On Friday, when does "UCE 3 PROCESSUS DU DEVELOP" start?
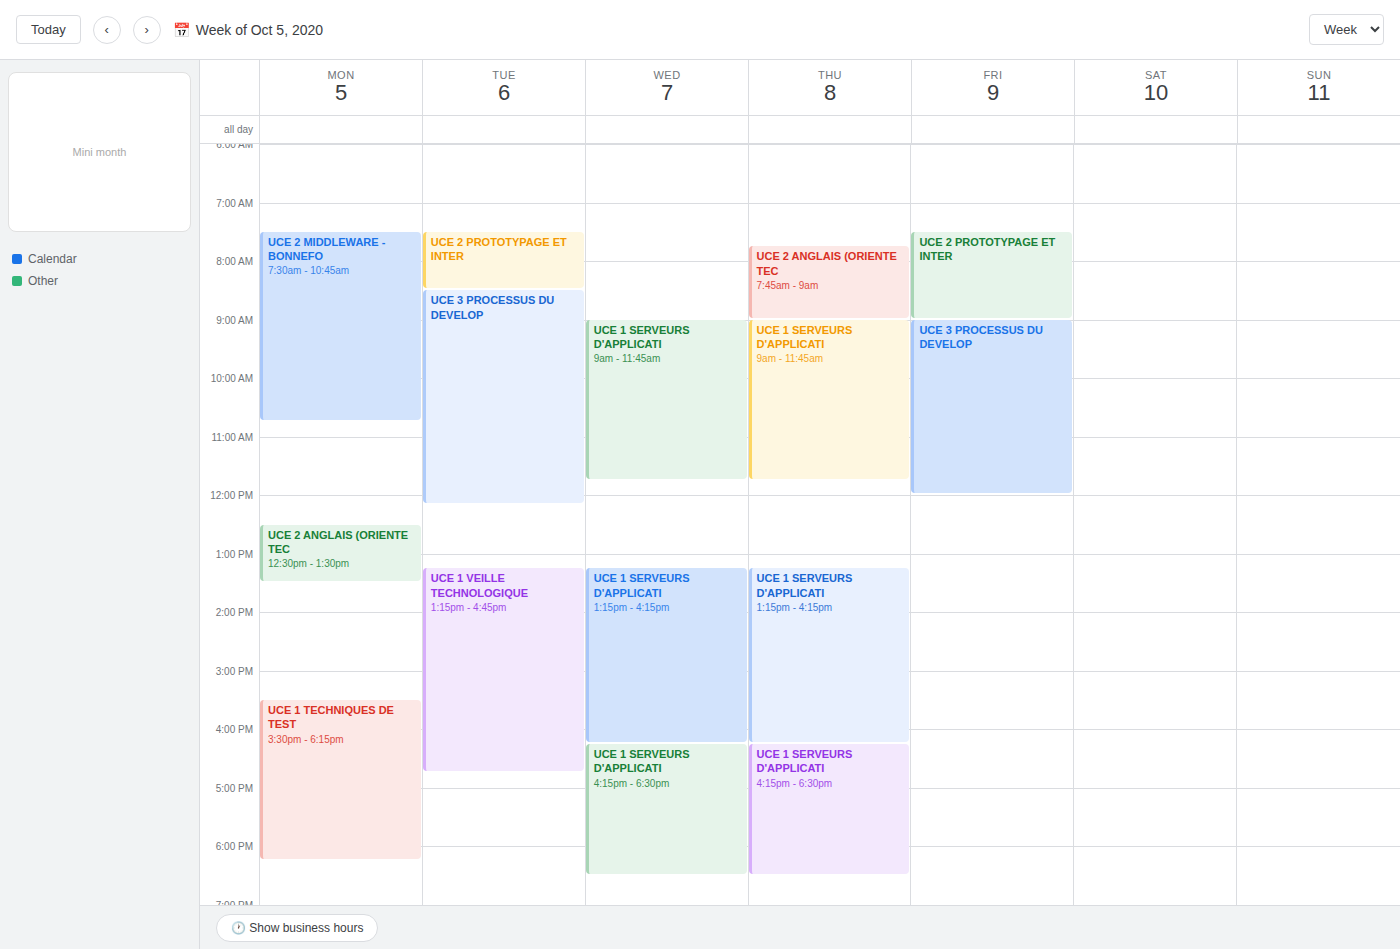
9:00 AM